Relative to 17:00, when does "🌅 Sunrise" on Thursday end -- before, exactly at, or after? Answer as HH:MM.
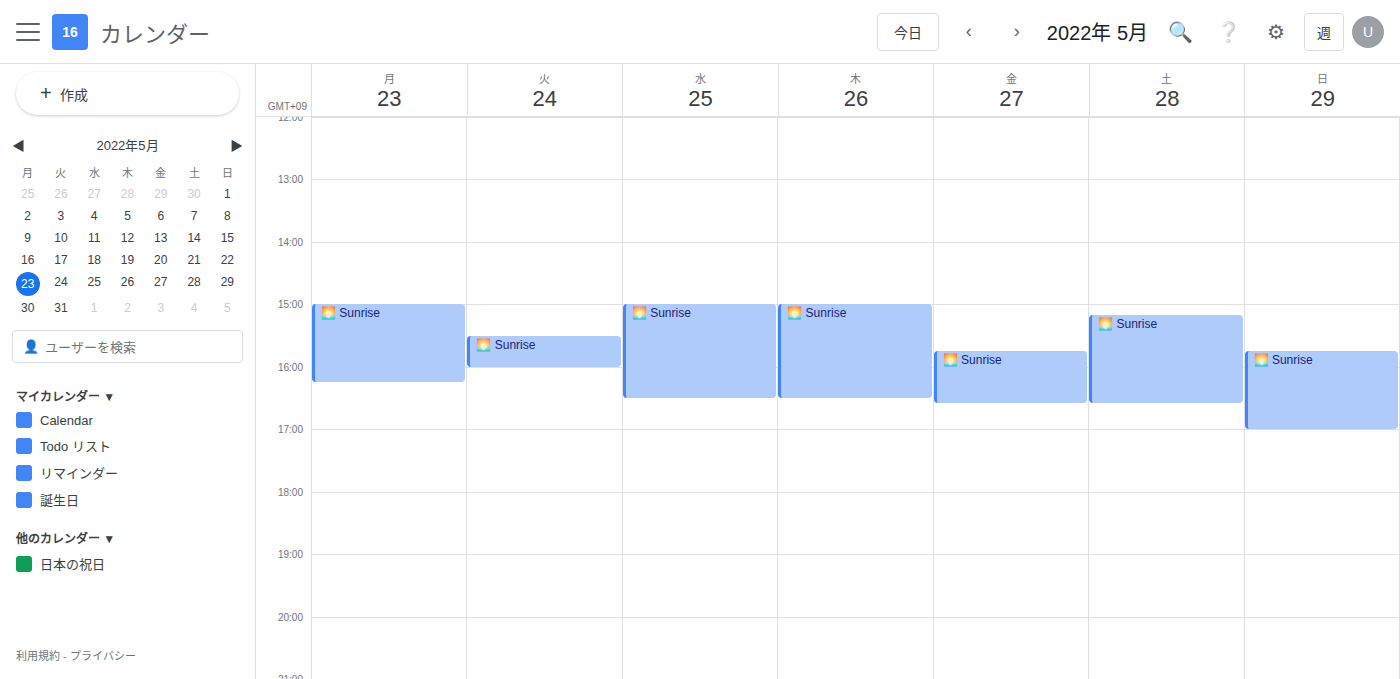
16:30 -- before 17:00, 30 minutes above the 17:00 line.